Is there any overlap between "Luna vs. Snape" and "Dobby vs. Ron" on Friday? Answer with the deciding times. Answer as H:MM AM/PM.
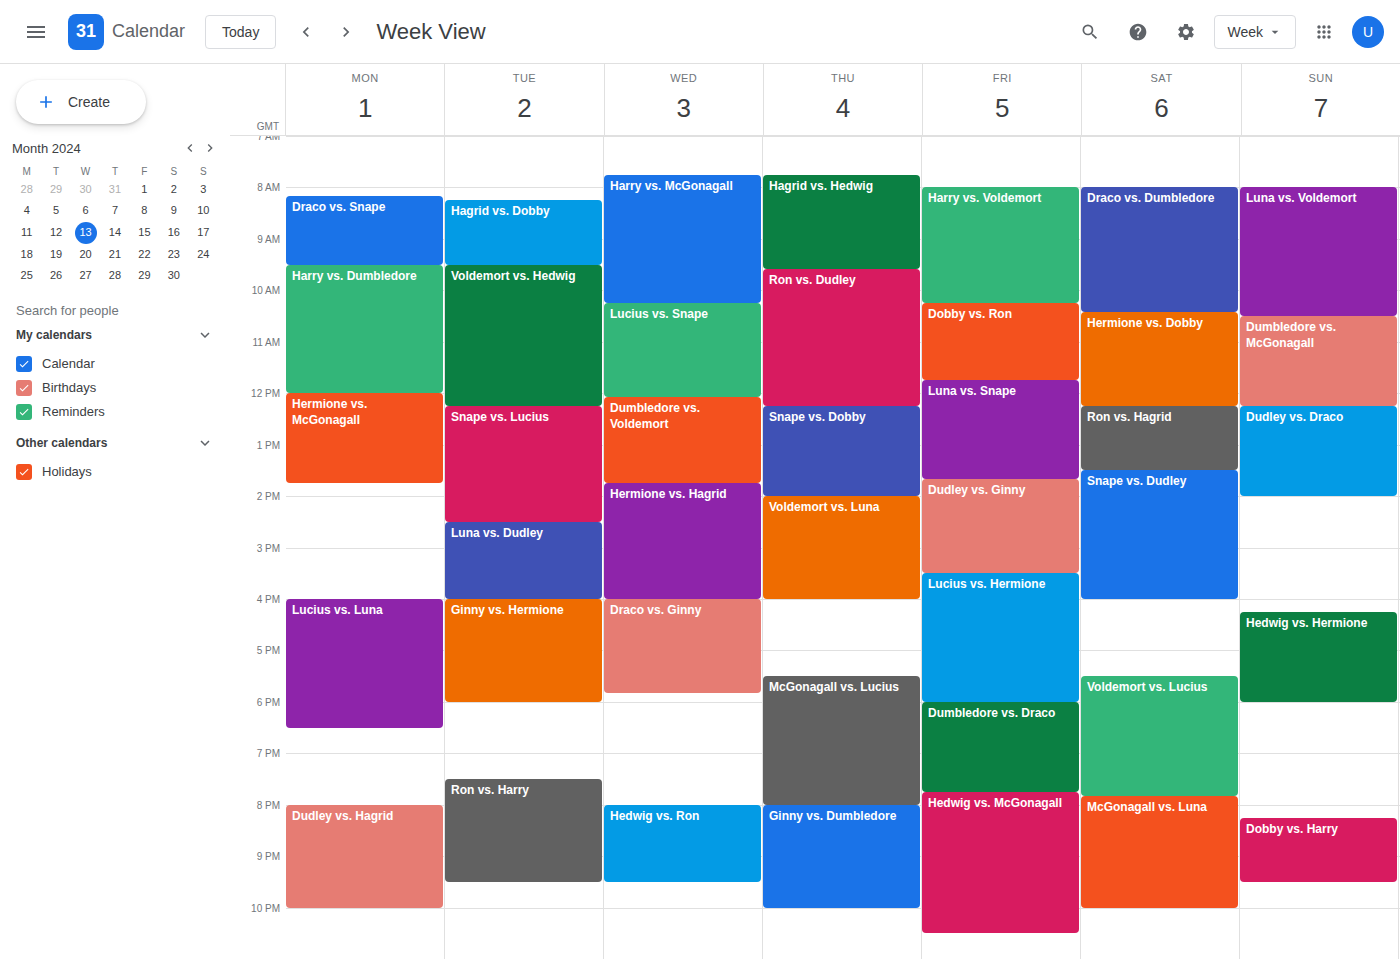
"Dobby vs. Ron" ends at 11:45 AM, exactly when "Luna vs. Snape" starts -- they touch but do not overlap.